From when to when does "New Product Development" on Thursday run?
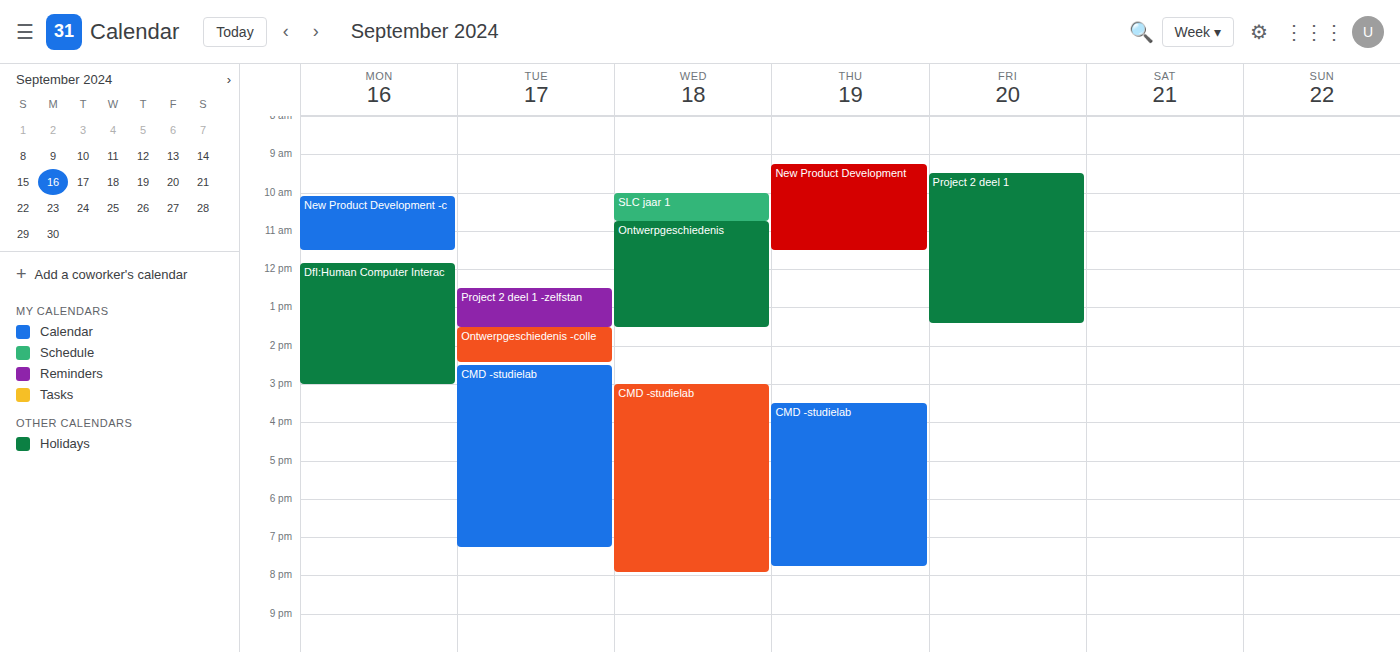
9:15 AM to 11:30 AM